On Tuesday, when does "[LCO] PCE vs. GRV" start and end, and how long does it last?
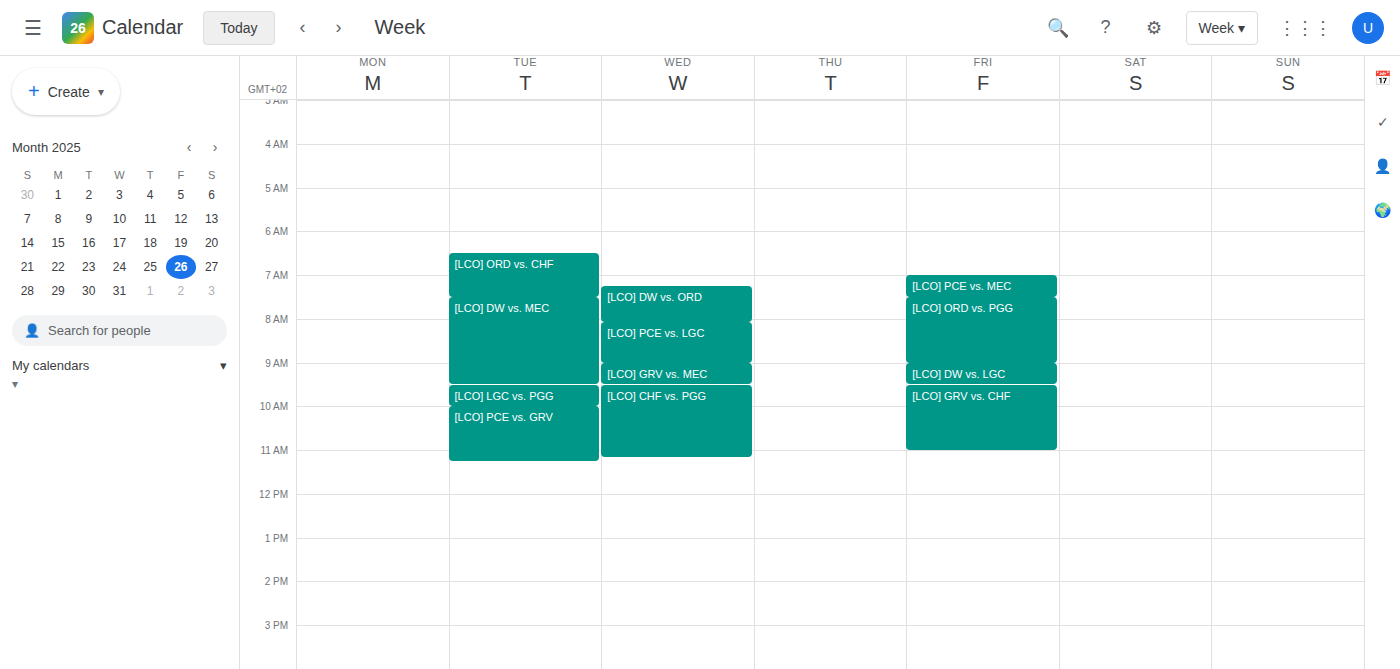
10:00 AM to 11:15 AM, 1 hour 15 minutes